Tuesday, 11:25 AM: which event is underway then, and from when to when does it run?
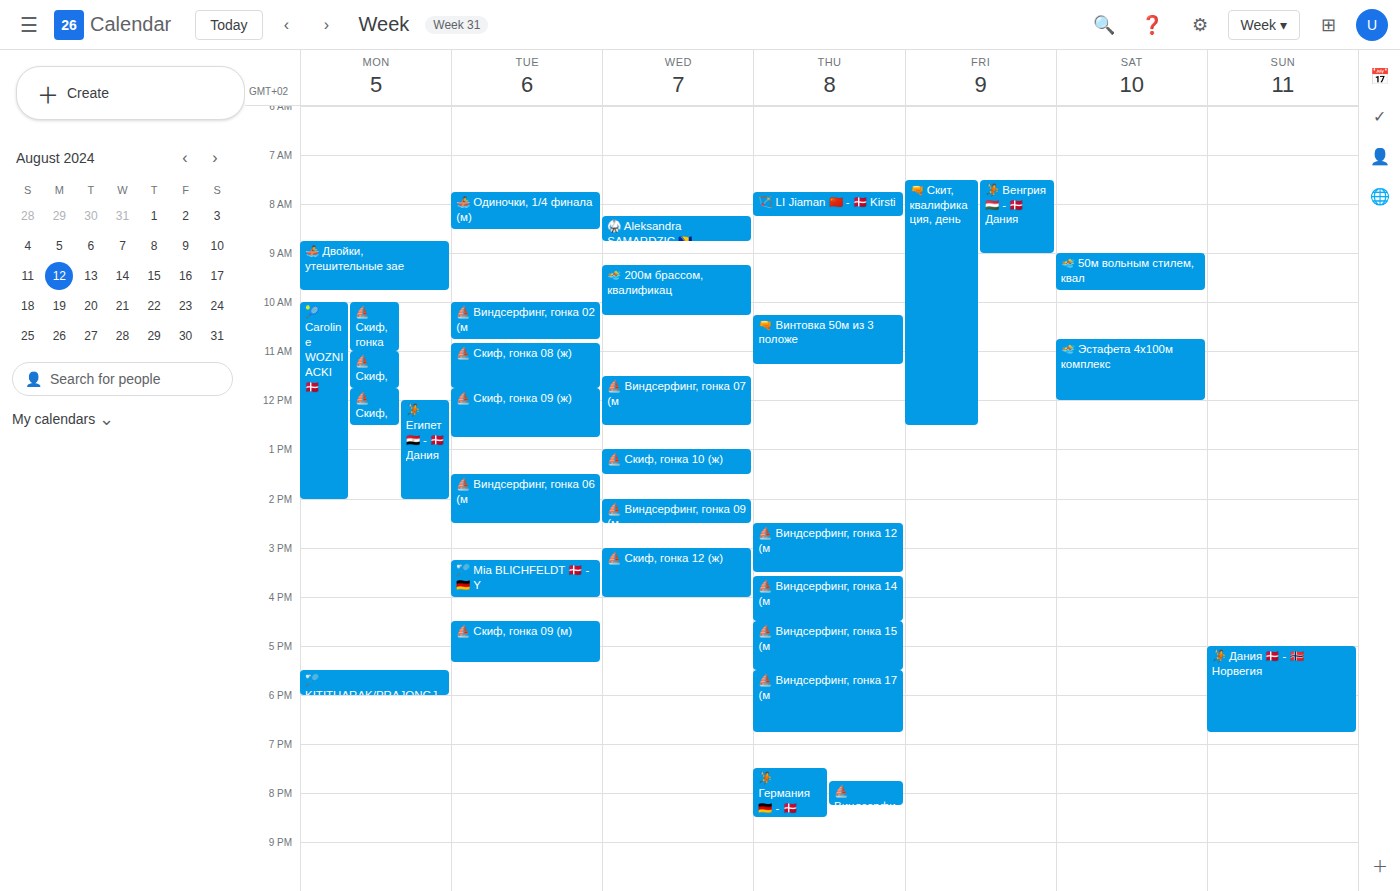
"⛵ Скиф, гонка 08 (ж)", 10:50 AM to 11:45 AM